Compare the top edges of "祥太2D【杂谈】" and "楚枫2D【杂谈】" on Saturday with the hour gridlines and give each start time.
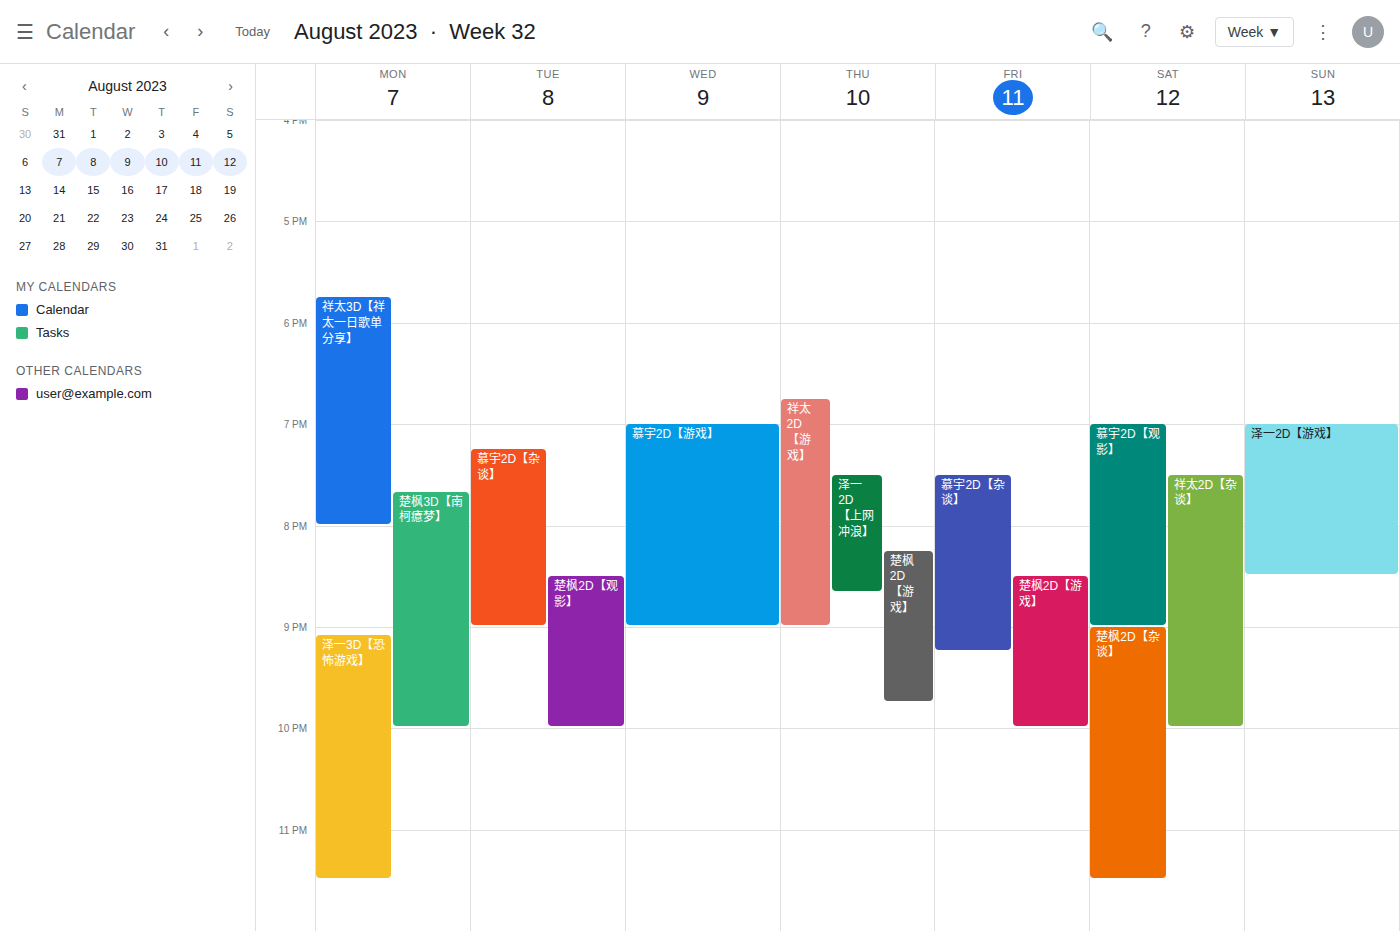
"祥太2D【杂谈】": 7:30 PM, halfway between the 7 PM and 8 PM lines. "楚枫2D【杂谈】": 9:00 PM, exactly on the 9 PM line.